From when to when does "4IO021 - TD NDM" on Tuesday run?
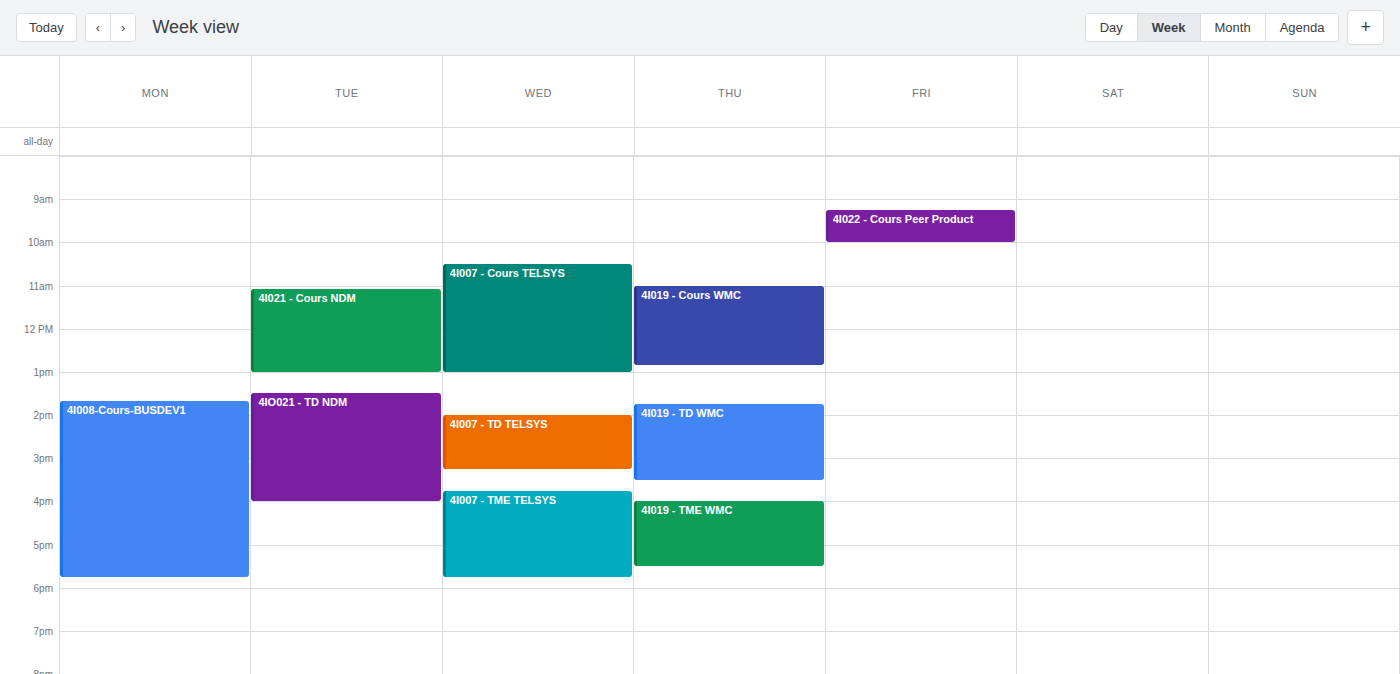
1:30 PM to 4:00 PM